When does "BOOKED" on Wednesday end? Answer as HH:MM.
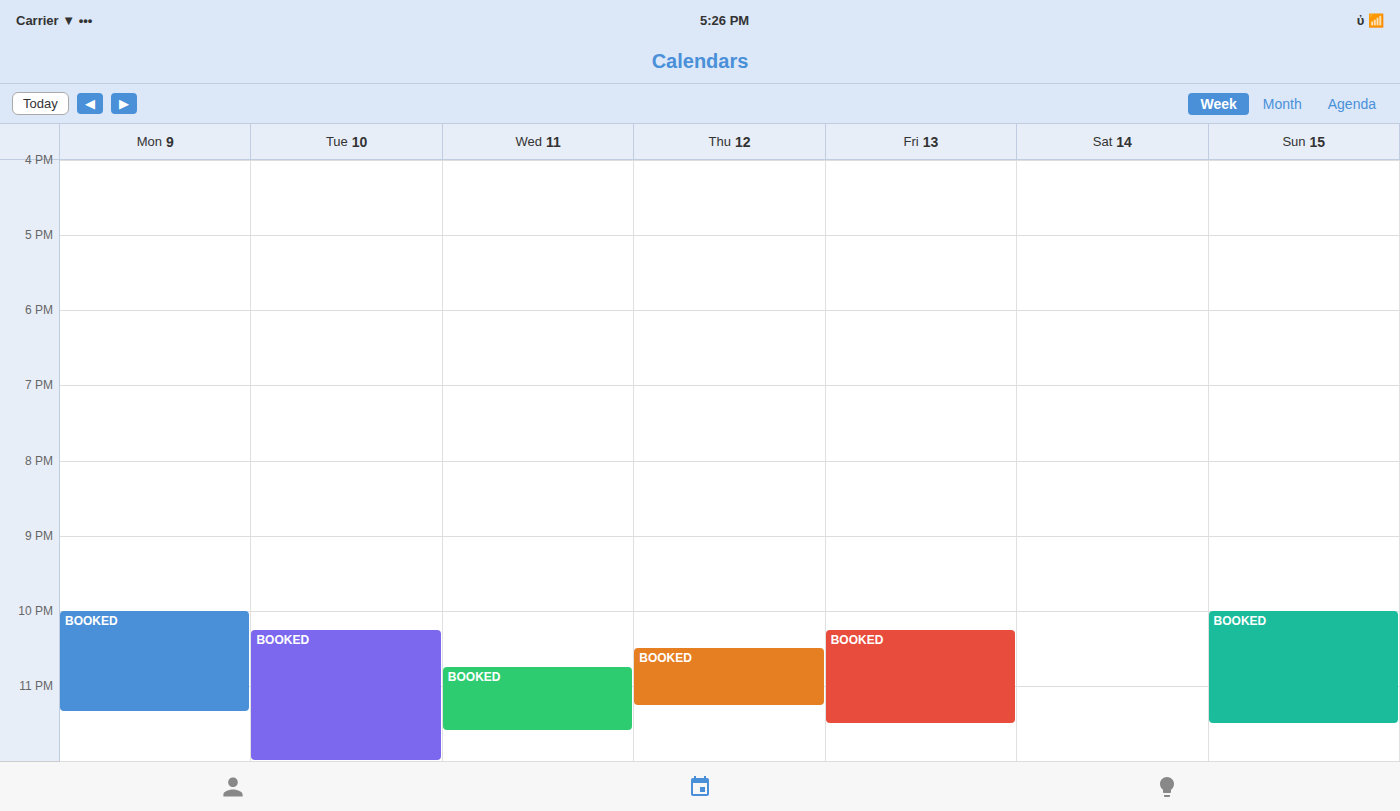
23:35